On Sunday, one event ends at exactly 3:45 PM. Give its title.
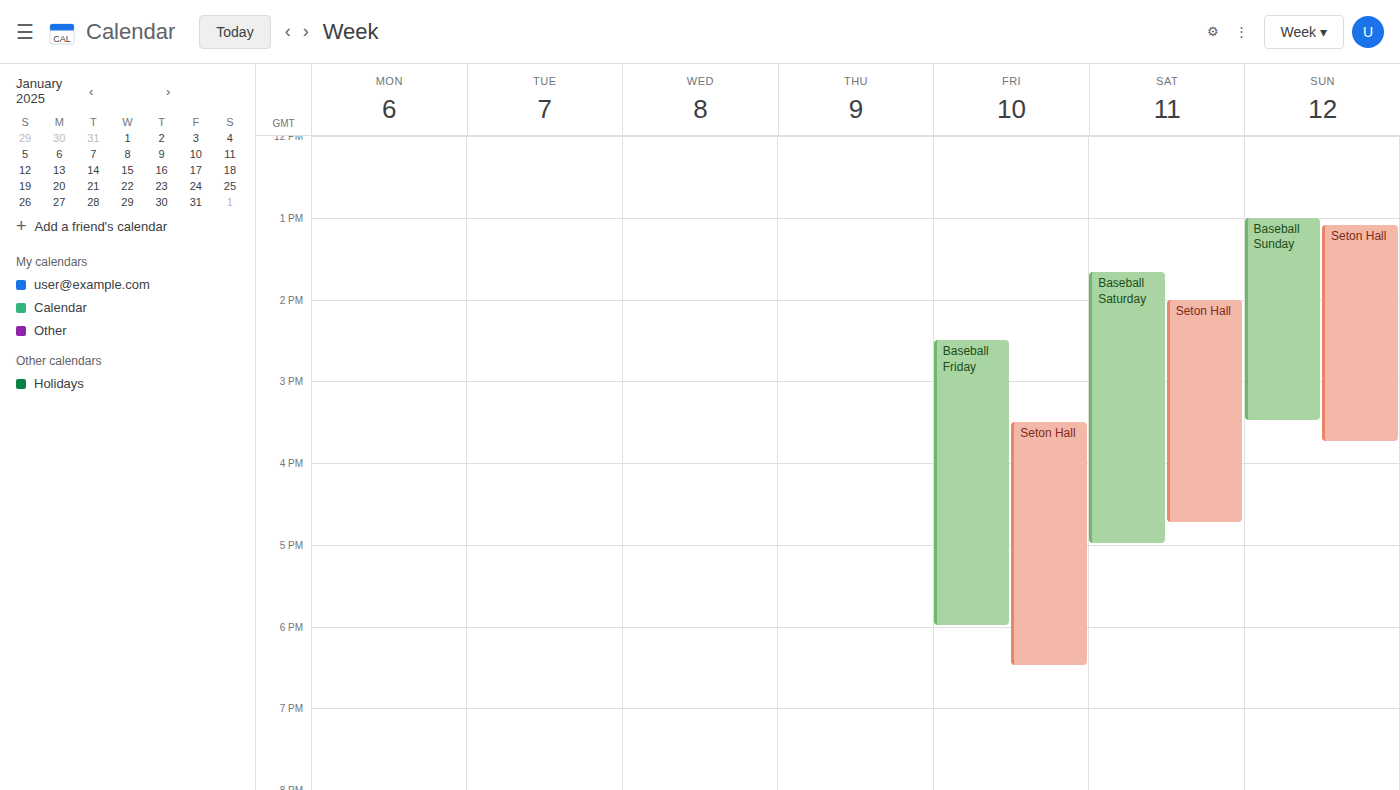
"Seton Hall"